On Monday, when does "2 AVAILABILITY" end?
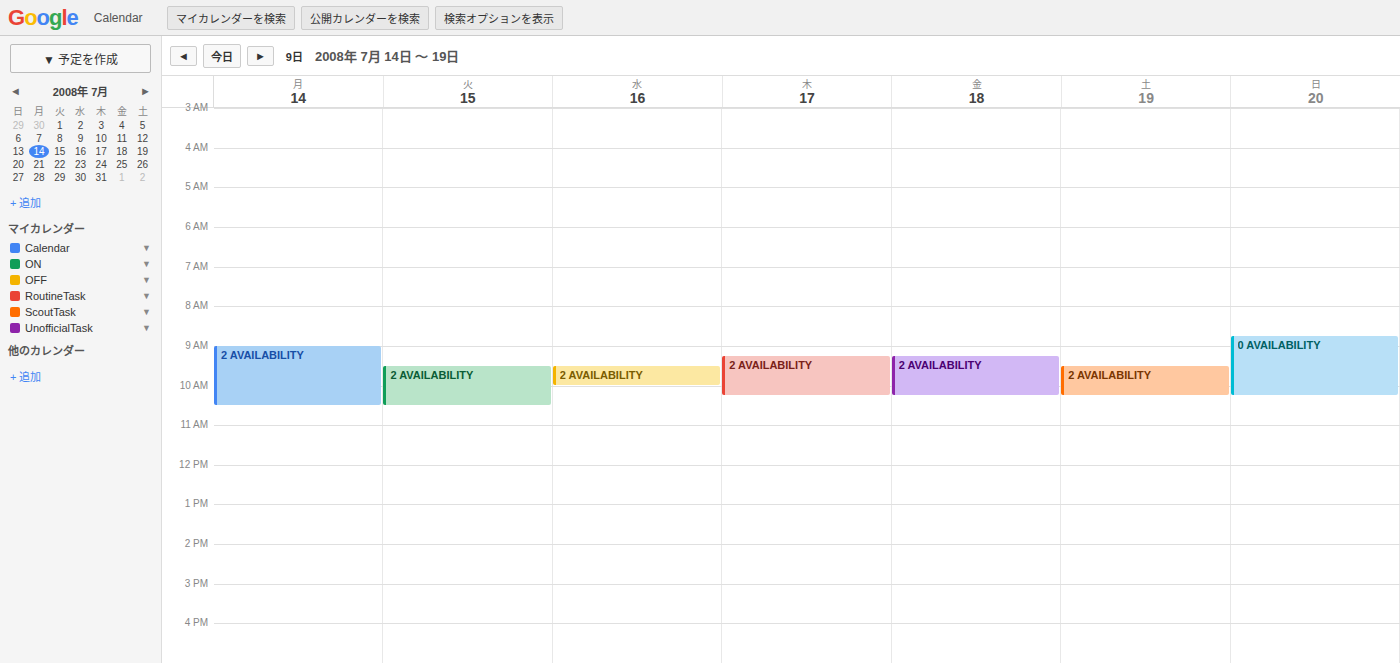
10:30 AM